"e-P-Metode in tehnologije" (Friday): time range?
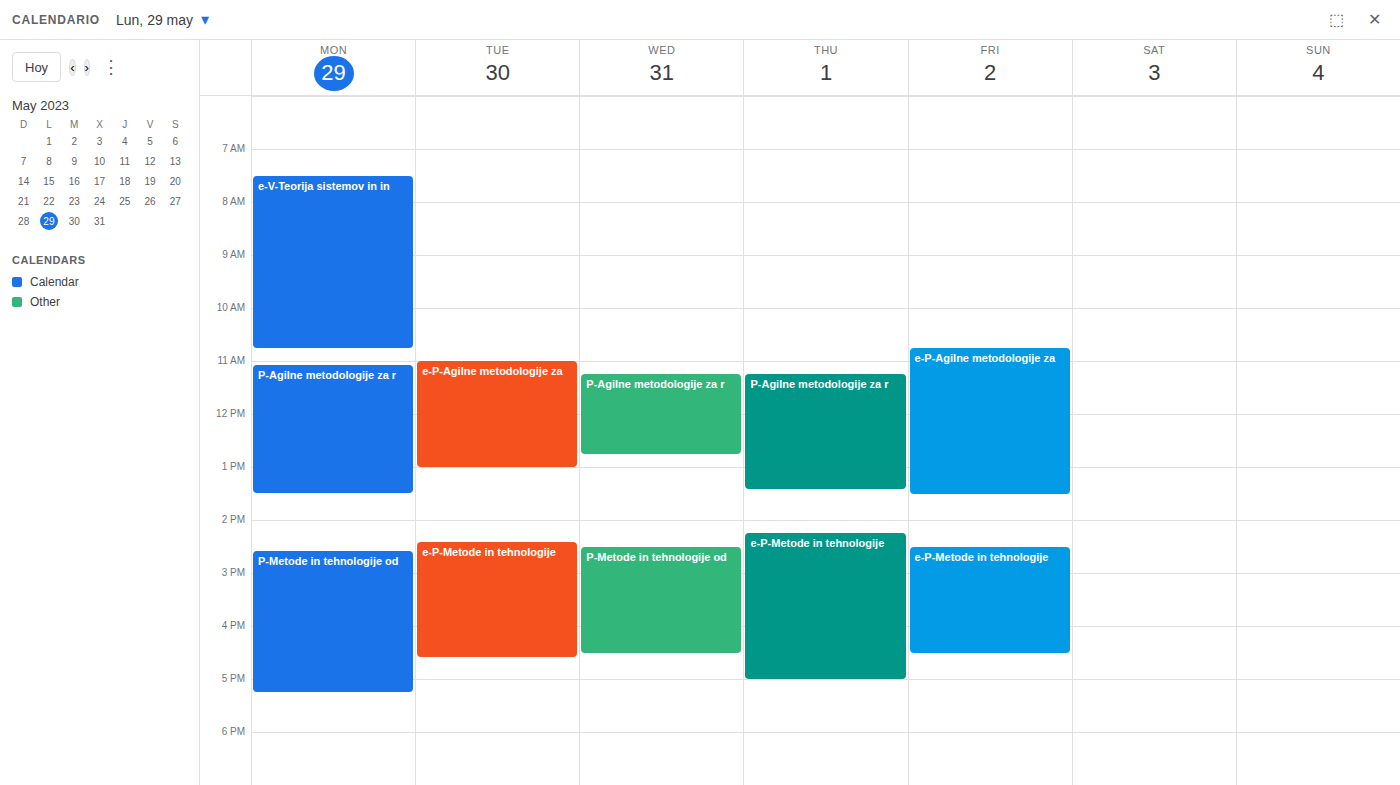
14:30 to 16:30